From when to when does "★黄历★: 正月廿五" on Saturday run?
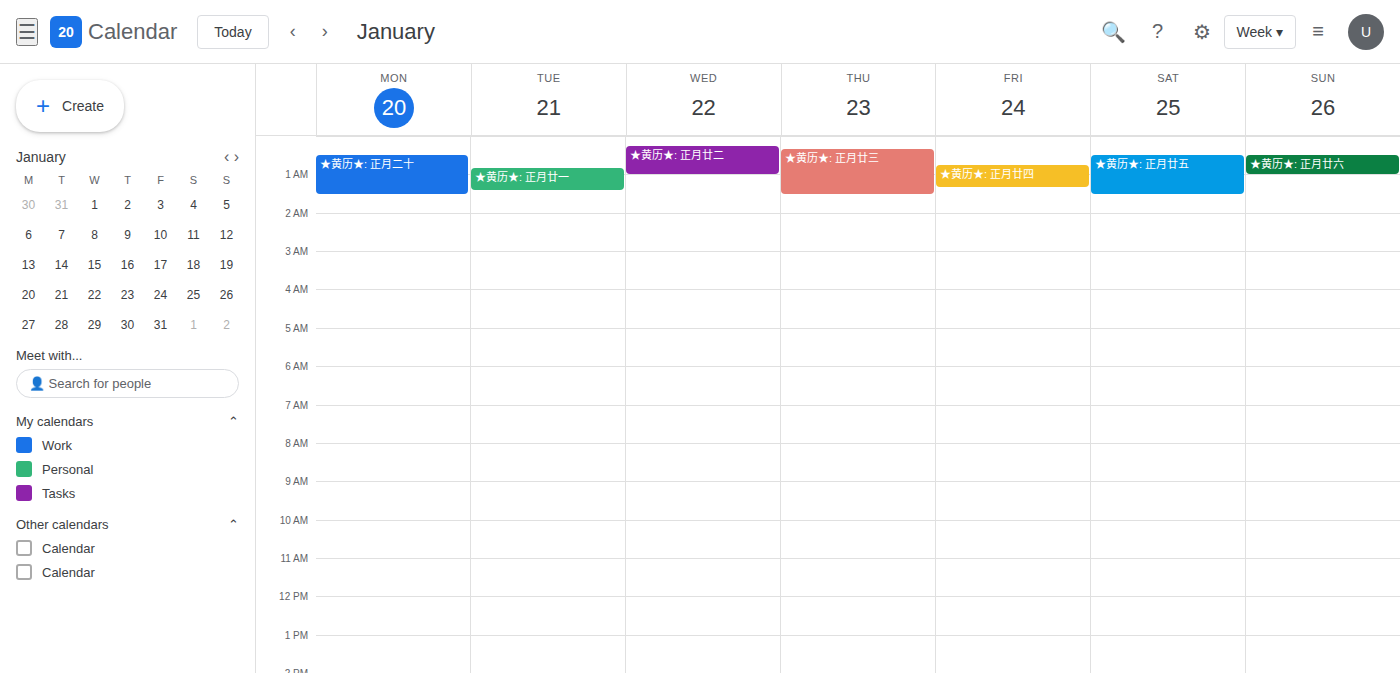
12:30 AM to 1:30 AM